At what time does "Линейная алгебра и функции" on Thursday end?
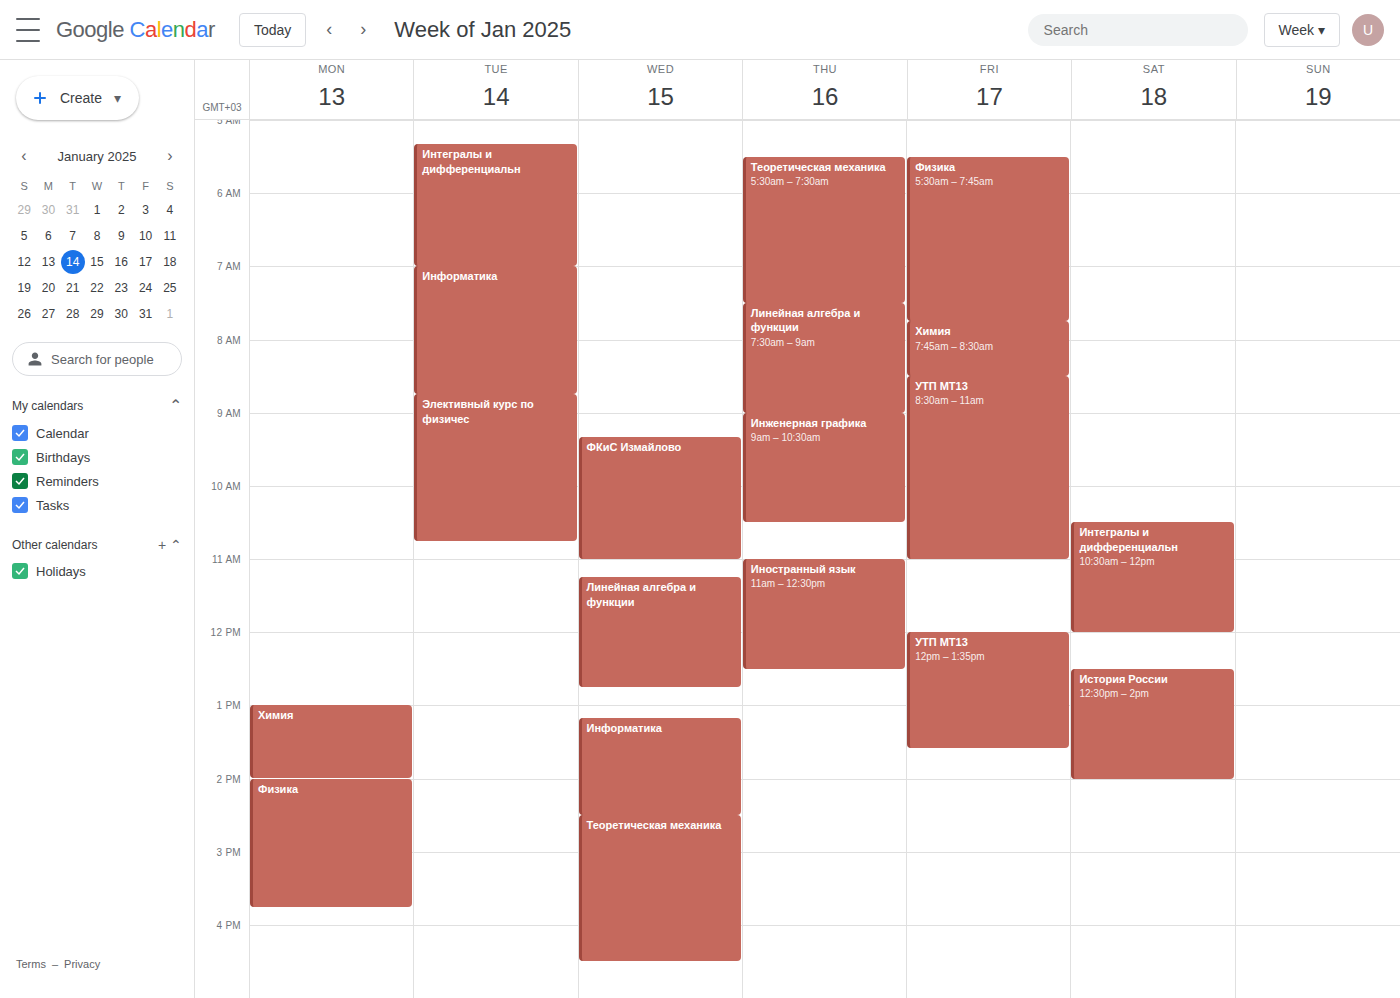
9:00 AM